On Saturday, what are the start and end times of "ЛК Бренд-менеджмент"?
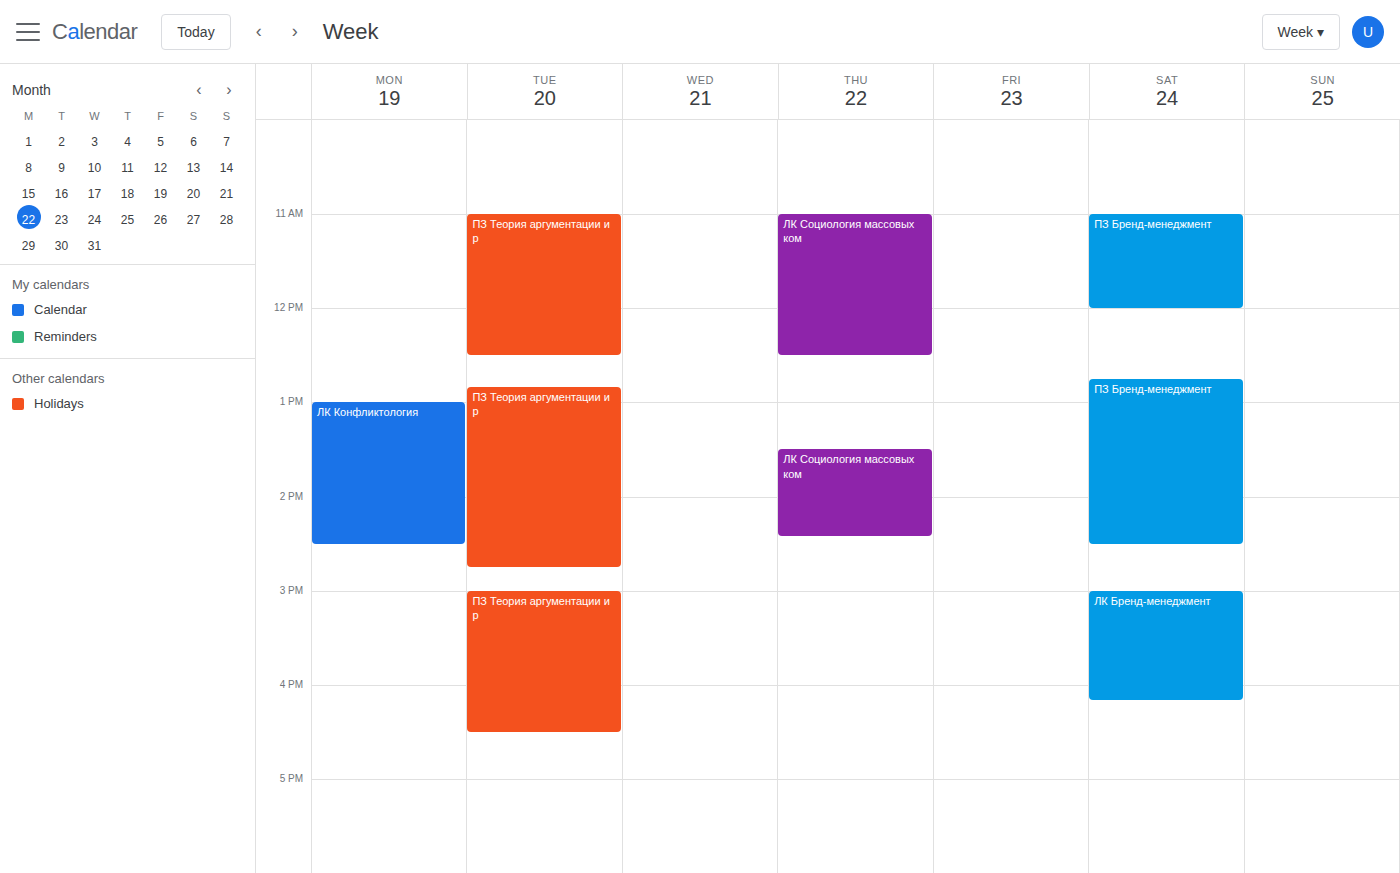
3:00 PM to 4:10 PM